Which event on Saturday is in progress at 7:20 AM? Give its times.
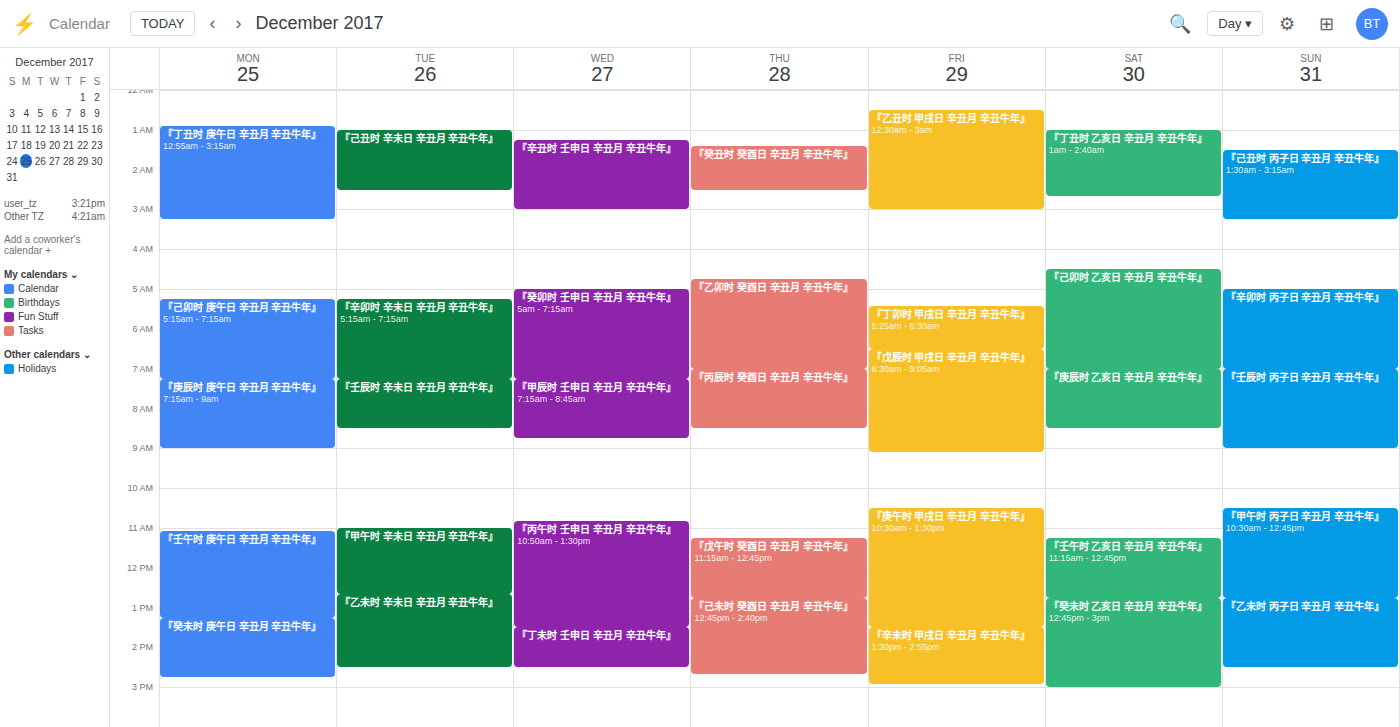
"『庚辰时 乙亥日 辛丑月 辛丑牛年』", 7:00 AM to 8:30 AM